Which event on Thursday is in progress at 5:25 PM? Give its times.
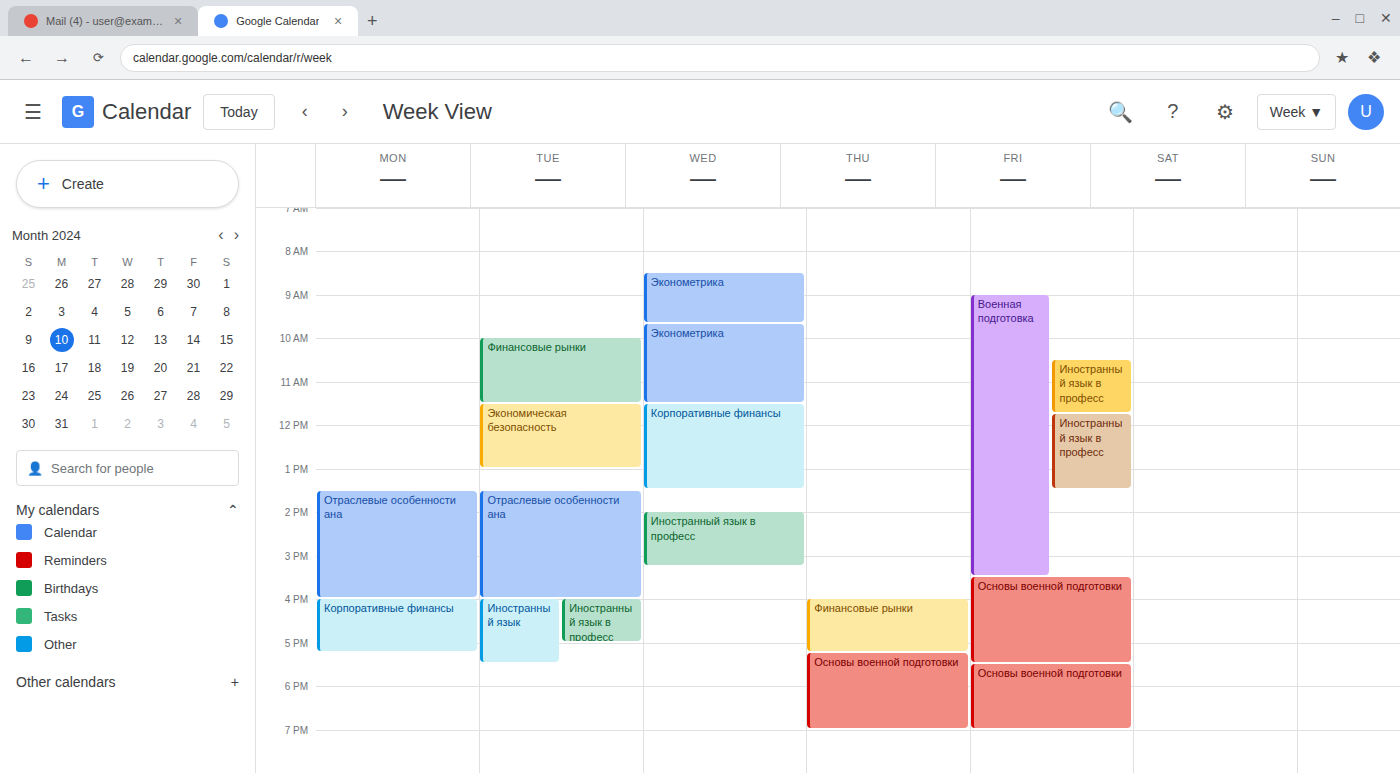
"Основы военной подготовки", 5:15 PM to 7:00 PM